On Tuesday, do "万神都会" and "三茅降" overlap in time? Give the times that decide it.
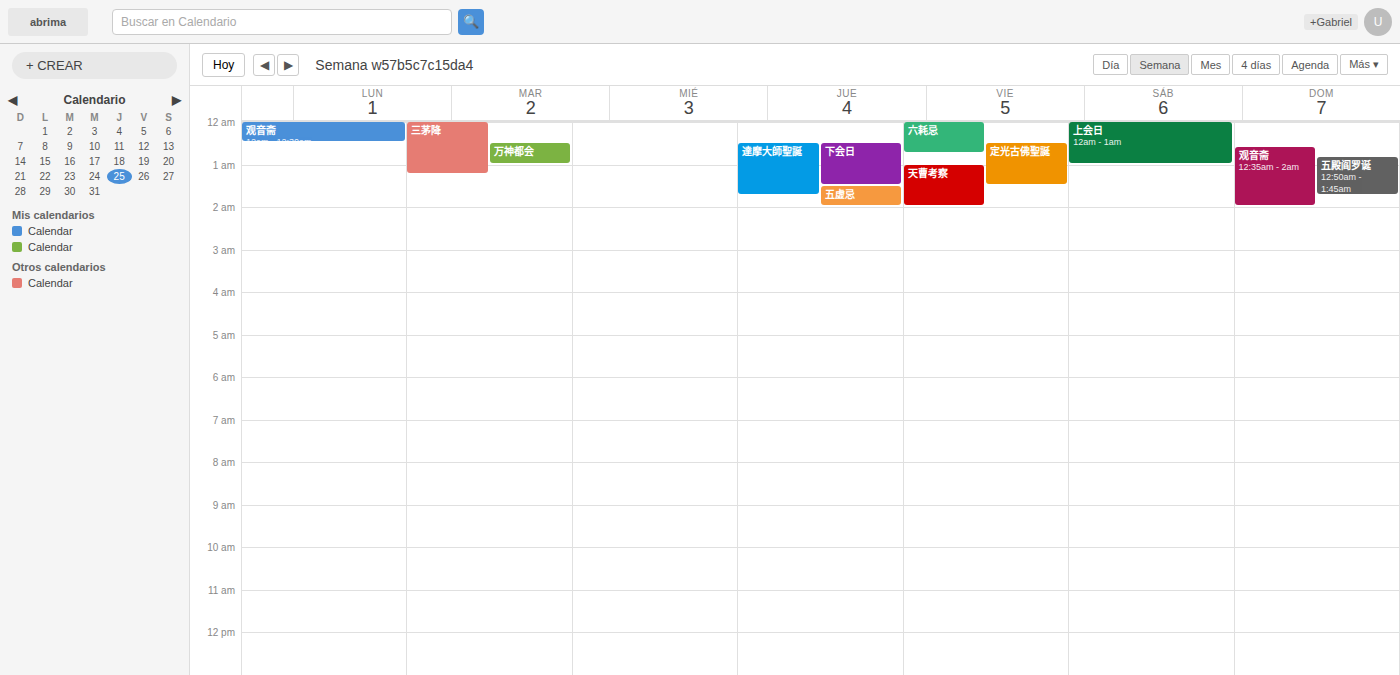
"万神都会" runs 12:30 AM to 1:00 AM, inside "三茅降" -- they overlap.